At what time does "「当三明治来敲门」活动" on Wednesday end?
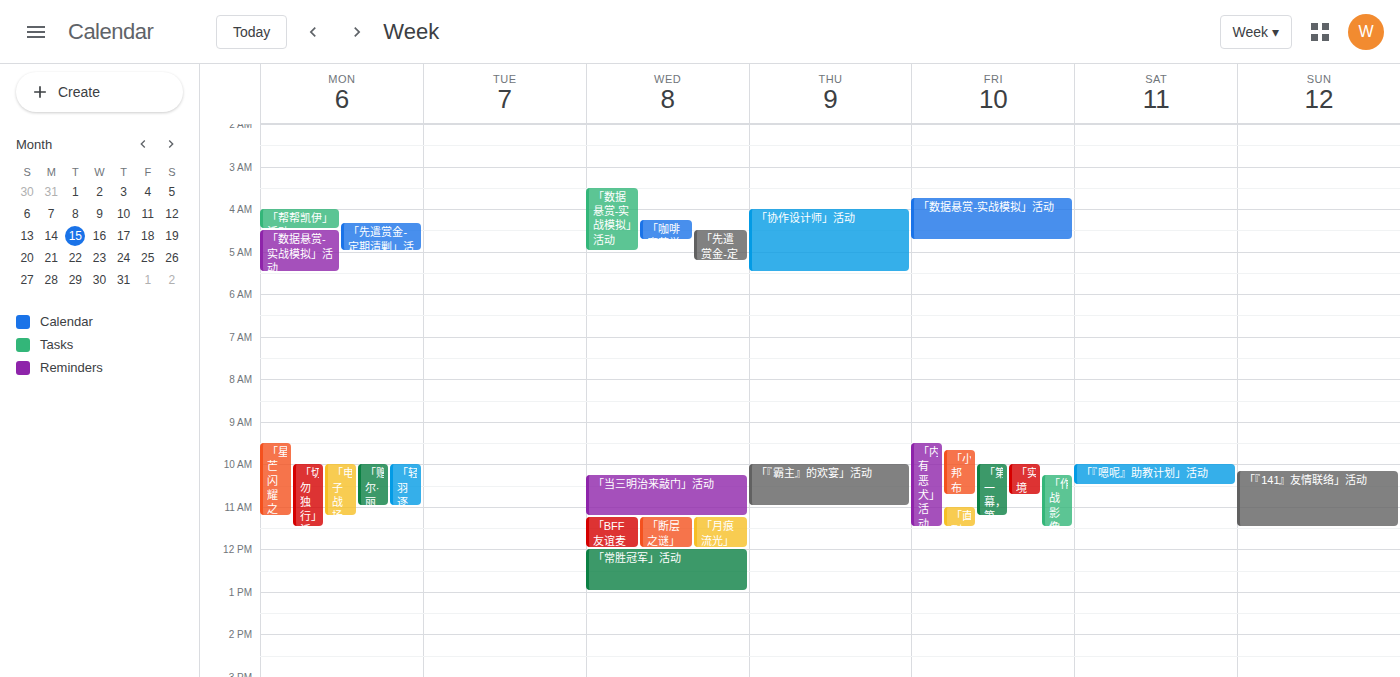
11:15 AM